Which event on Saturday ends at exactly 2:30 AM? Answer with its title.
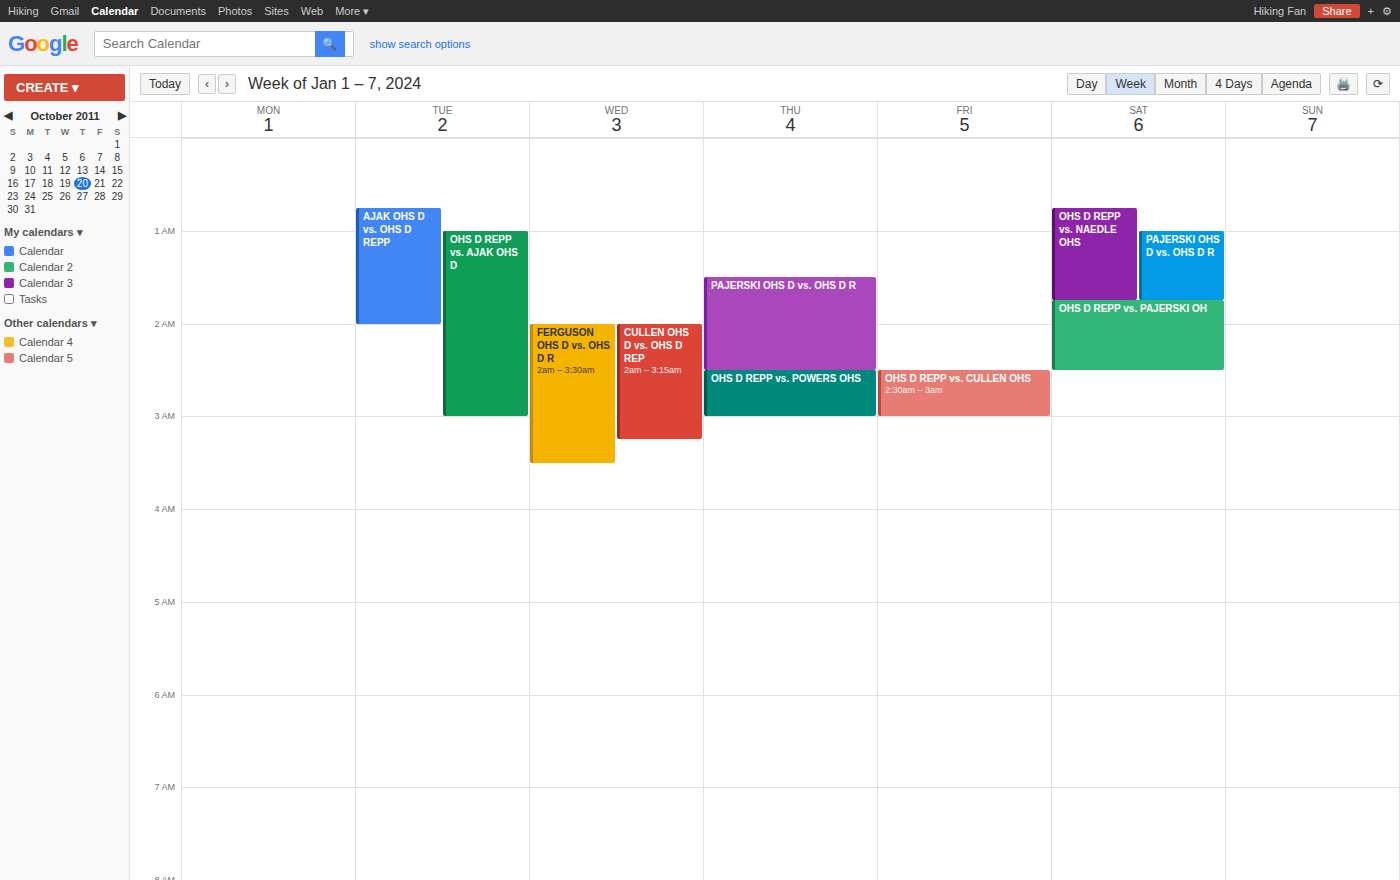
"OHS D REPP vs. PAJERSKI OH"